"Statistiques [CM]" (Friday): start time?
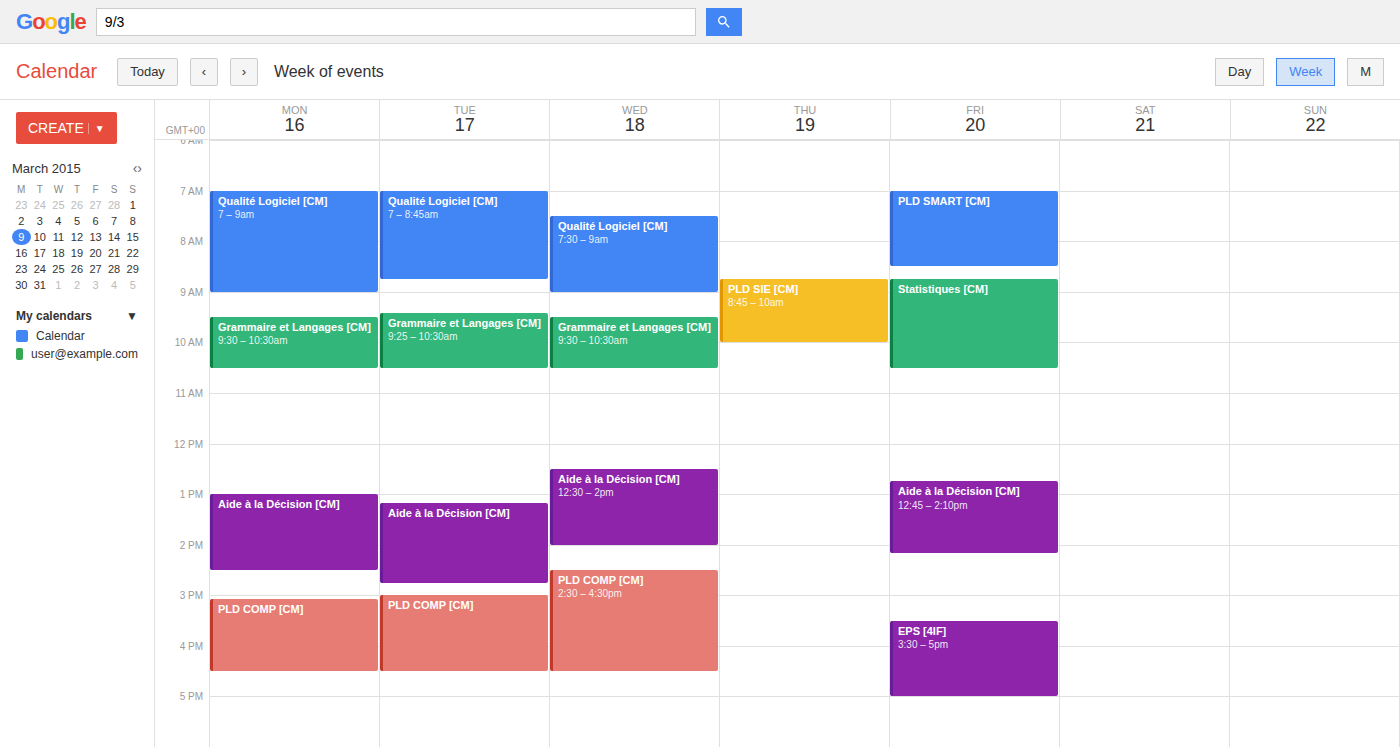
8:45 AM